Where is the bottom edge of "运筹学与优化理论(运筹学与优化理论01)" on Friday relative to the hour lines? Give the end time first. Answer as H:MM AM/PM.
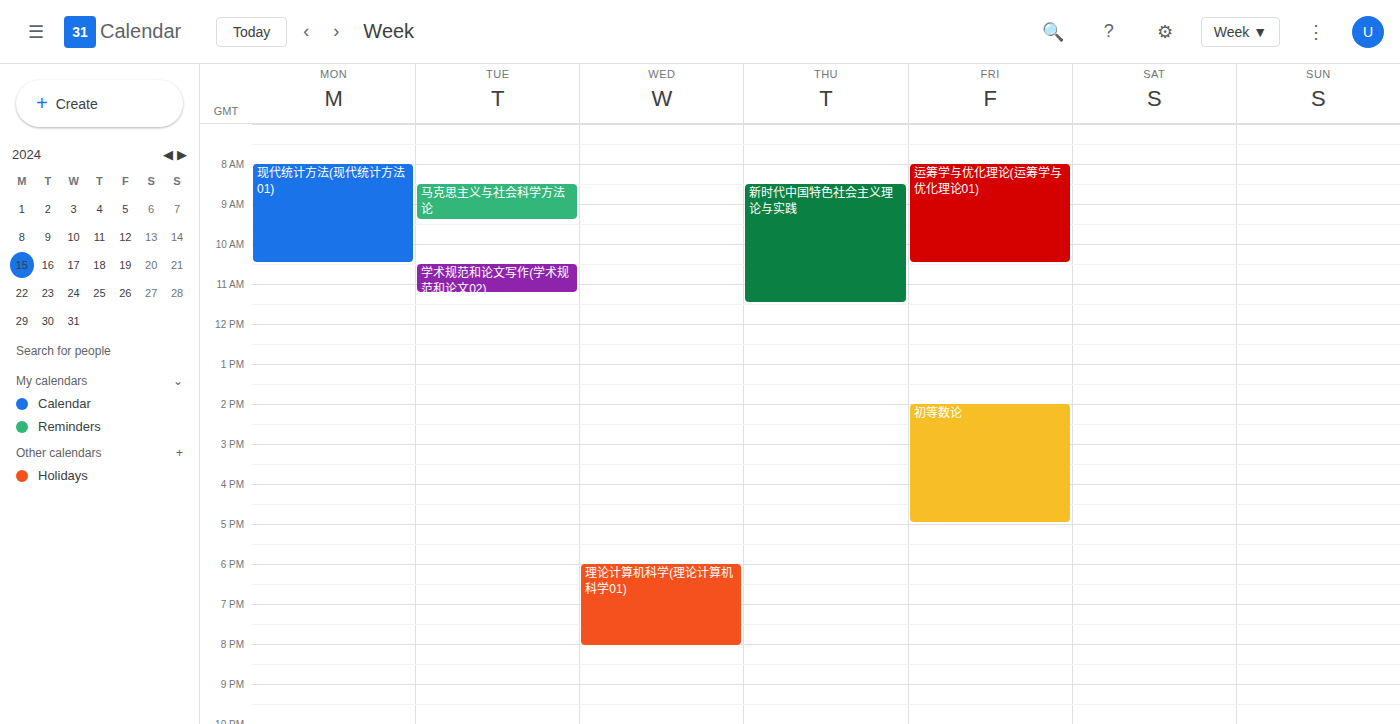
10:30 AM -- halfway between the 10 AM and 11 AM lines.